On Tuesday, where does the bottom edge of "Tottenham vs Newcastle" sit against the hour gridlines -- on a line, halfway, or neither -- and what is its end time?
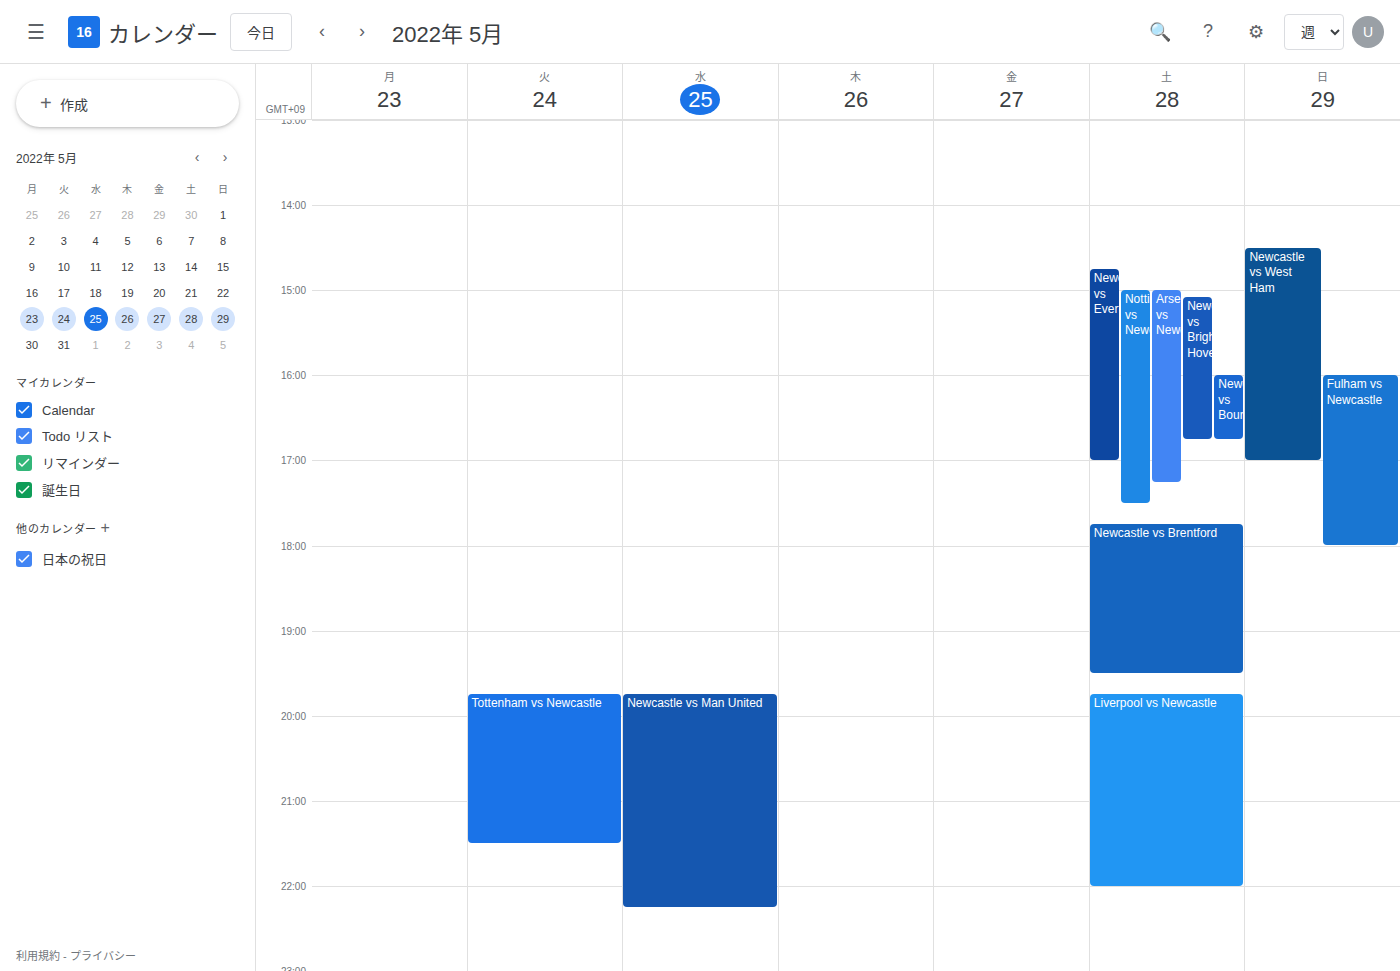
9:30 PM -- halfway between the 9 PM and 10 PM lines.